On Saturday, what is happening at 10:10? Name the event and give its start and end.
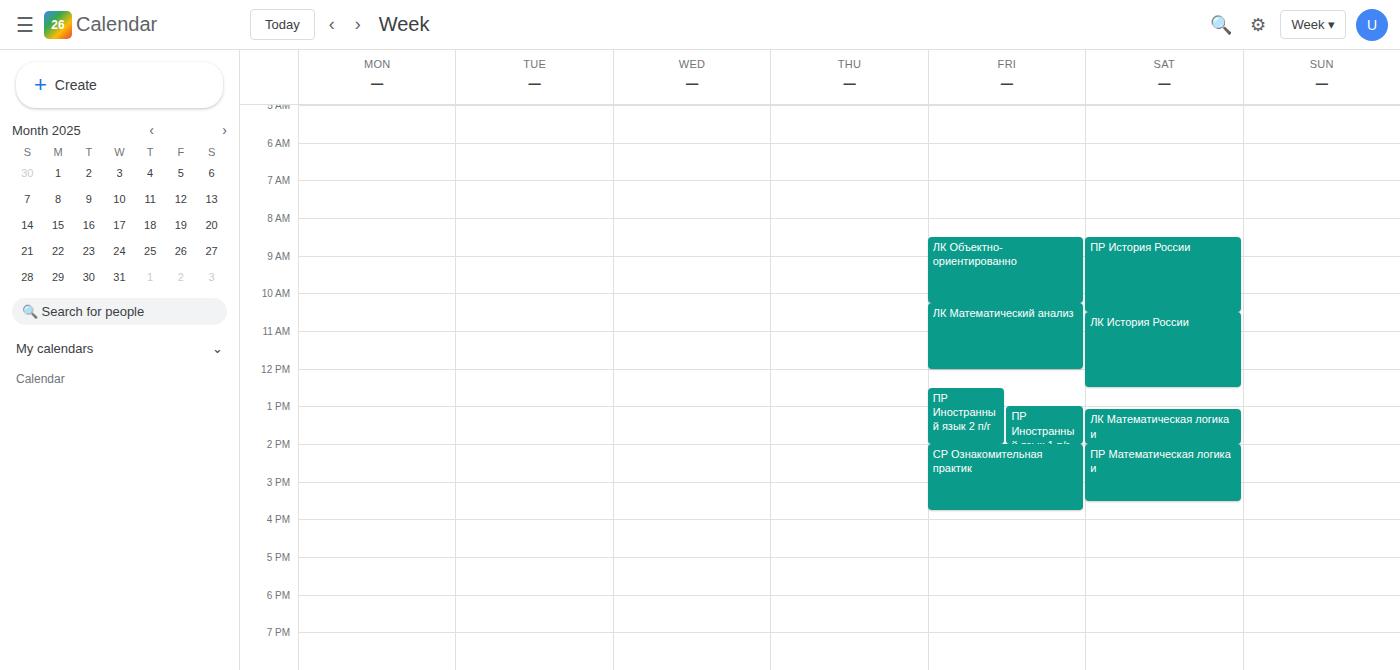
"ПР История России", 08:30 to 10:30